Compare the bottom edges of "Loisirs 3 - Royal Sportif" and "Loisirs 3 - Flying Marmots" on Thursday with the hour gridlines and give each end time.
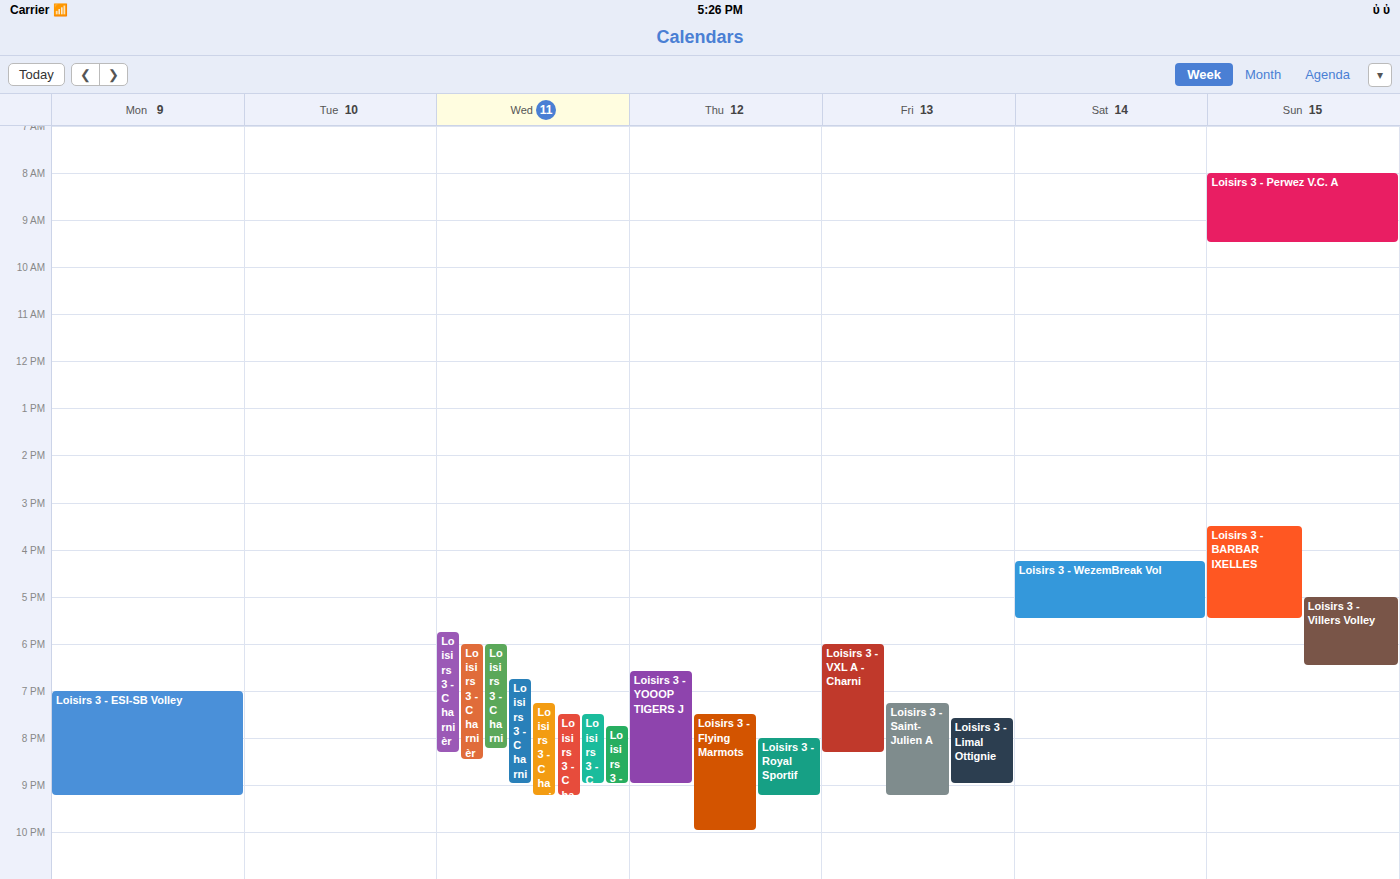
"Loisirs 3 - Royal Sportif": 9:15 PM, neither: a quarter of the way from the 9 PM line to the 10 PM line. "Loisirs 3 - Flying Marmots": 10:00 PM, exactly on the 10 PM line.